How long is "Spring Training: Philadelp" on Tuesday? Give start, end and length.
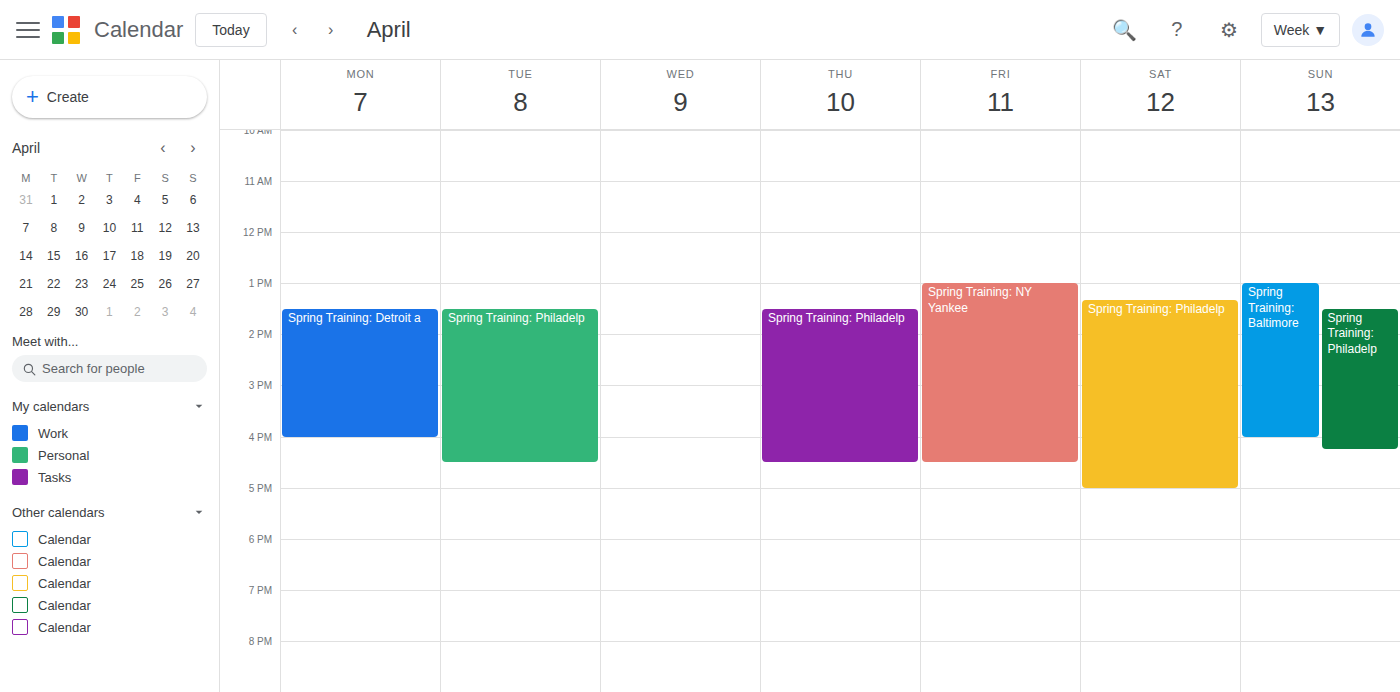
1:30 PM to 4:30 PM, 3 hours